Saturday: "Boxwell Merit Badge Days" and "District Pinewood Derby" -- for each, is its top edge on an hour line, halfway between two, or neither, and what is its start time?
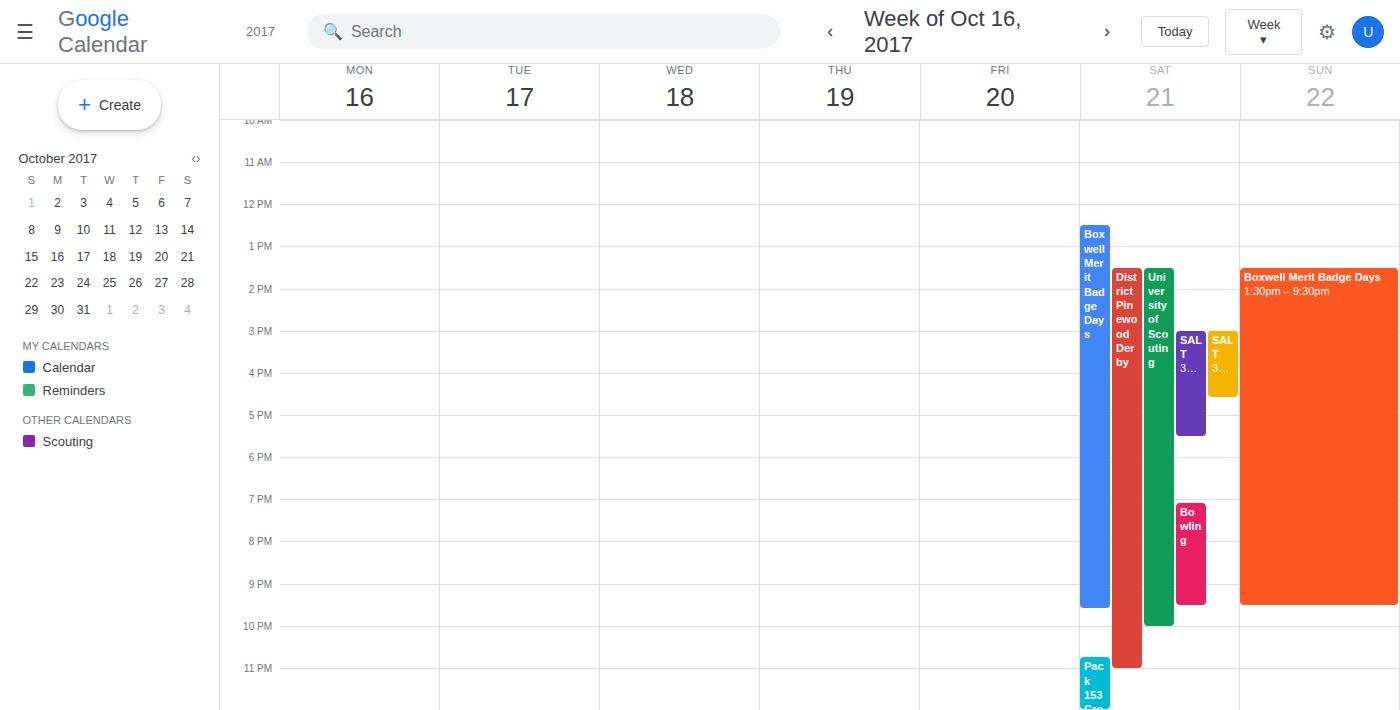
"Boxwell Merit Badge Days": 12:30 PM, halfway between the 12 PM and 1 PM lines. "District Pinewood Derby": 1:30 PM, halfway between the 1 PM and 2 PM lines.